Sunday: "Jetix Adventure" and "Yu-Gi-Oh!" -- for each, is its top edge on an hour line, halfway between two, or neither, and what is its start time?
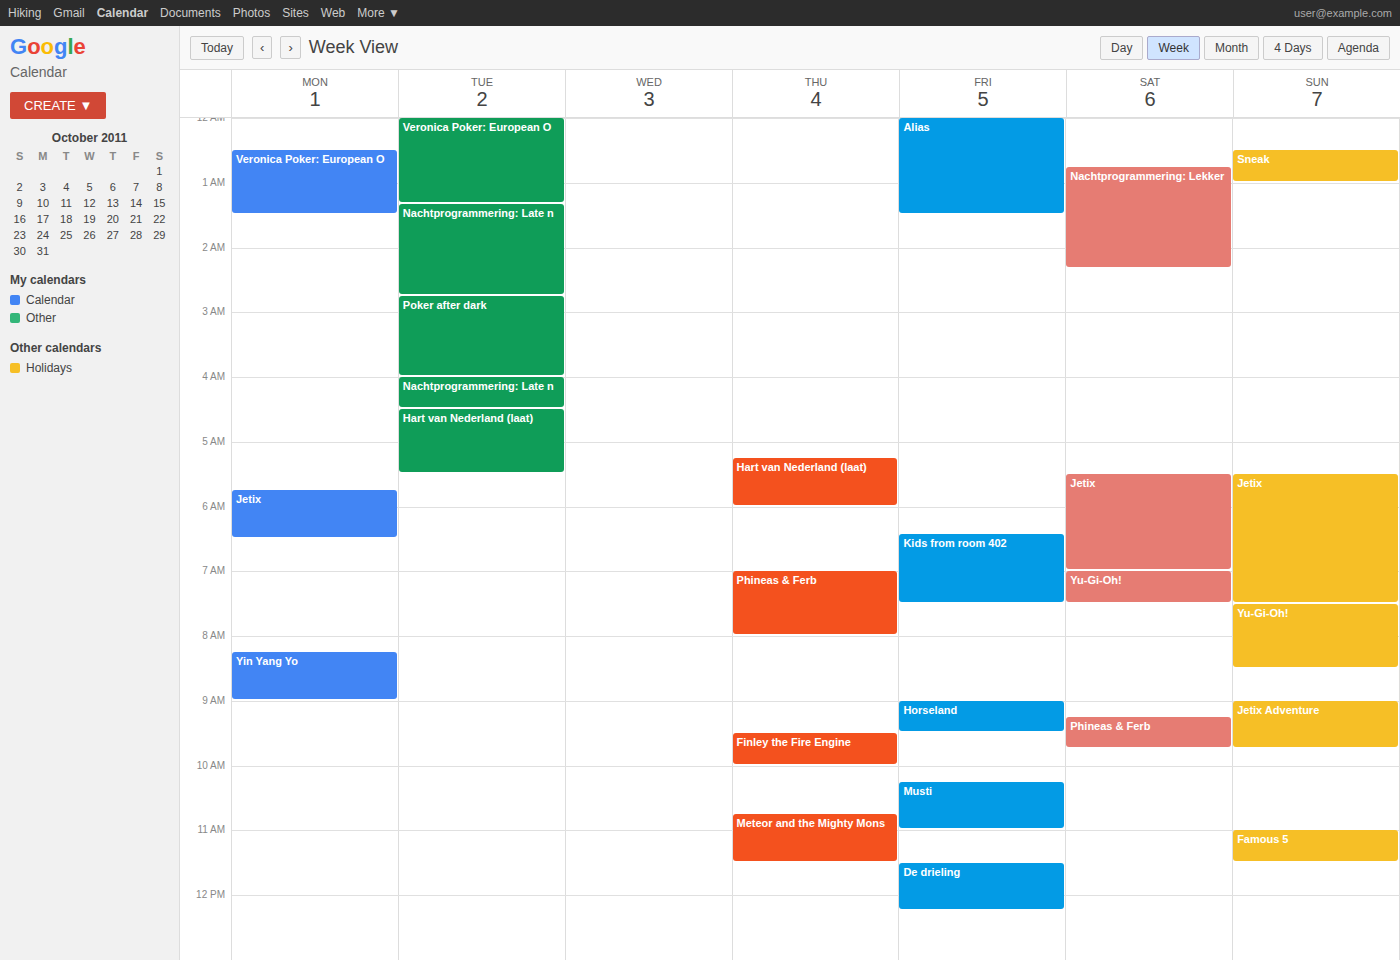
"Jetix Adventure": 9:00 AM, exactly on the 9 AM line. "Yu-Gi-Oh!": 7:30 AM, halfway between the 7 AM and 8 AM lines.